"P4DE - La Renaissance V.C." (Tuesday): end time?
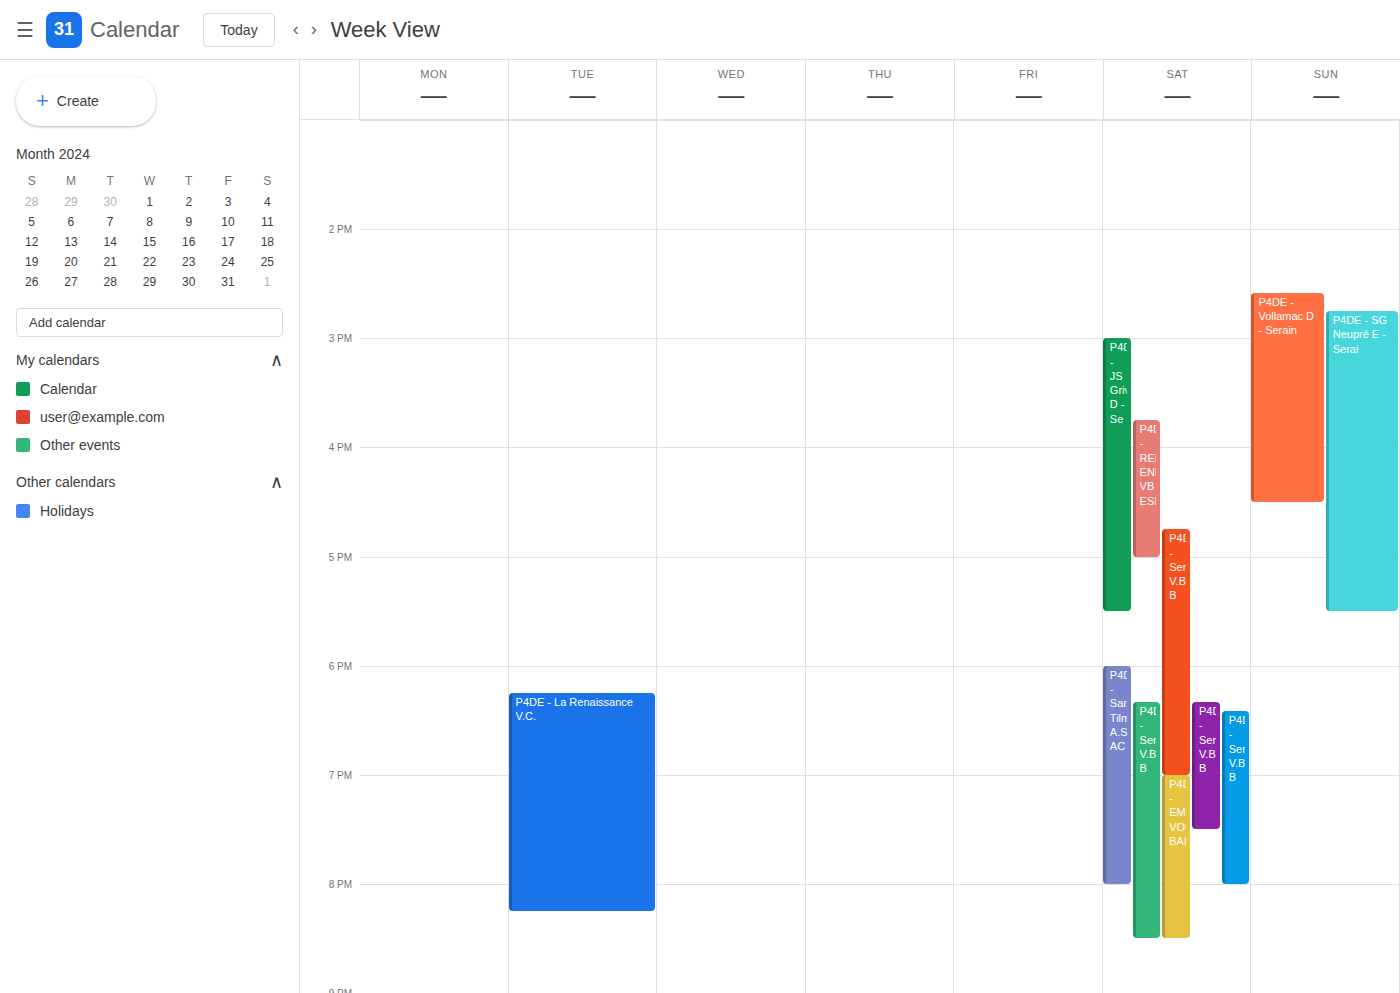
8:15 PM